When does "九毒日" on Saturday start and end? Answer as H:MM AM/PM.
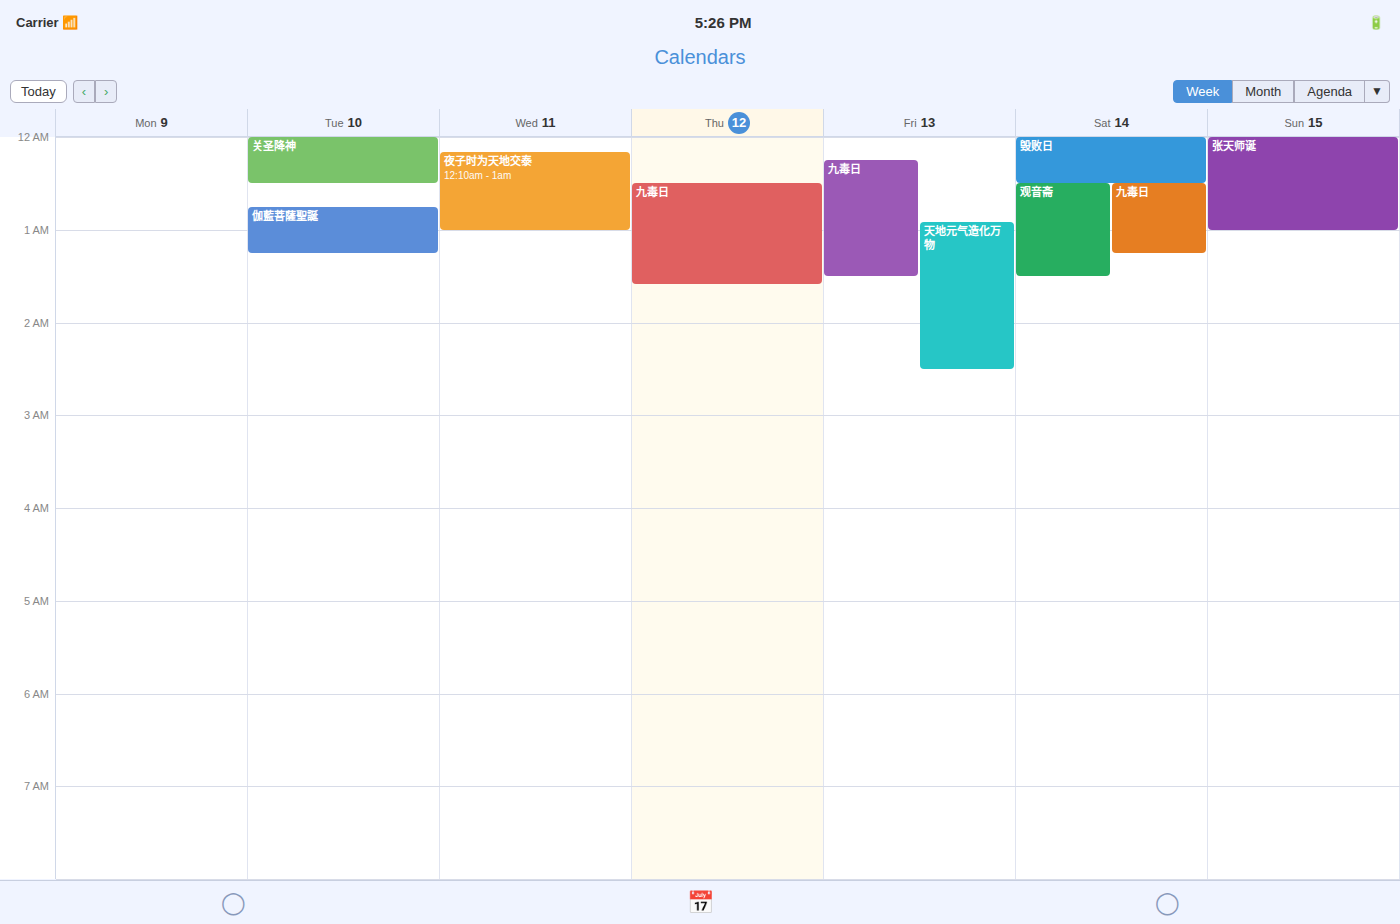
12:30 AM to 1:15 AM